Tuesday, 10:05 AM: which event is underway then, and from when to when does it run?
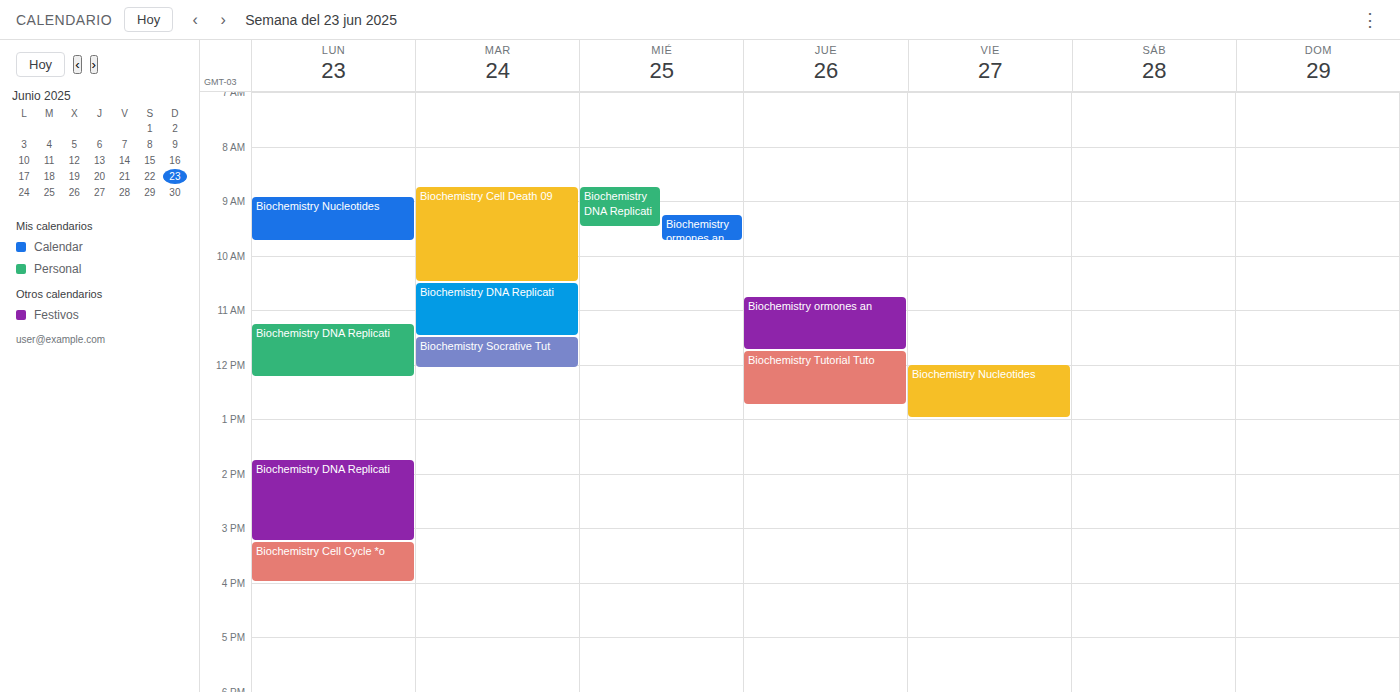
"Biochemistry Cell Death 09", 8:45 AM to 10:30 AM